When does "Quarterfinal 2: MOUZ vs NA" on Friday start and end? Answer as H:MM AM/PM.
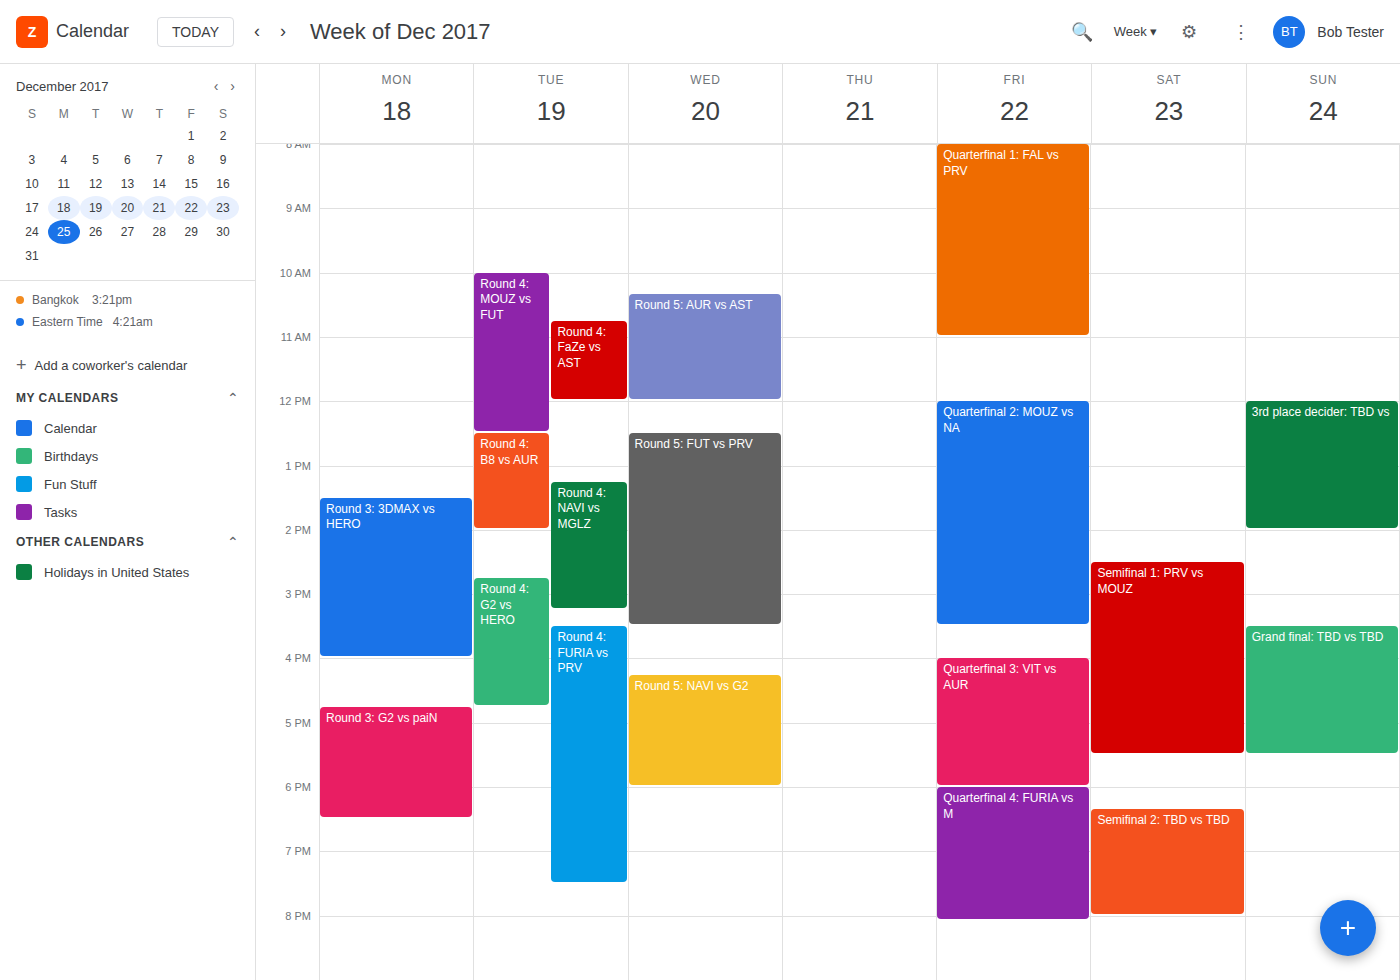
12:00 PM to 3:30 PM